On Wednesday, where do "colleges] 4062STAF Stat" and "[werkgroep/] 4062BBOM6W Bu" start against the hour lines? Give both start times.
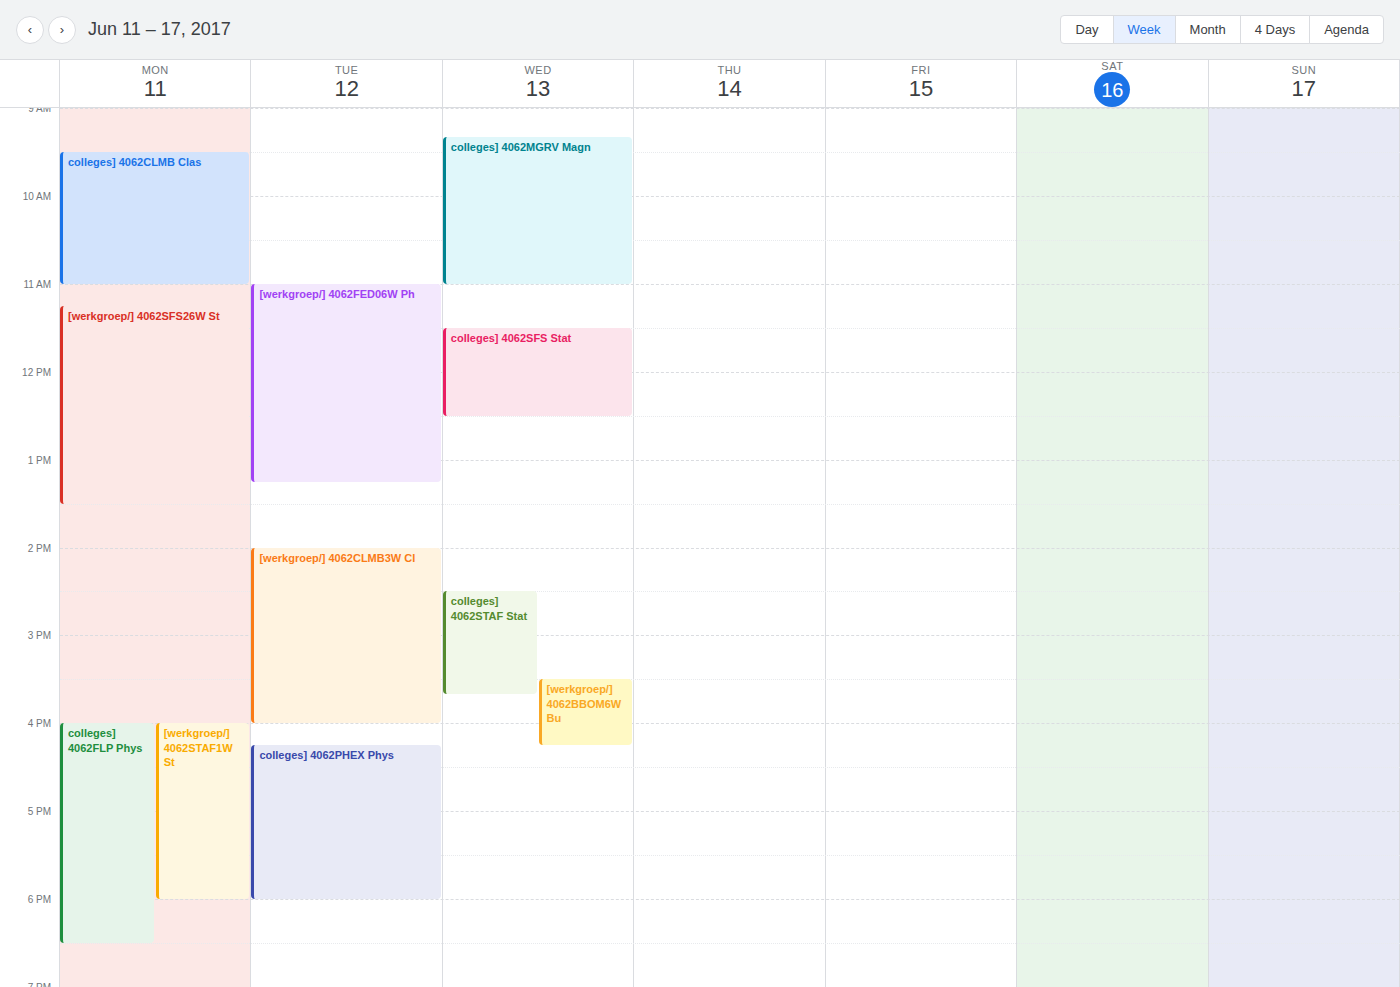
"colleges] 4062STAF Stat": 2:30 PM, halfway between the 2 PM and 3 PM lines. "[werkgroep/] 4062BBOM6W Bu": 3:30 PM, halfway between the 3 PM and 4 PM lines.